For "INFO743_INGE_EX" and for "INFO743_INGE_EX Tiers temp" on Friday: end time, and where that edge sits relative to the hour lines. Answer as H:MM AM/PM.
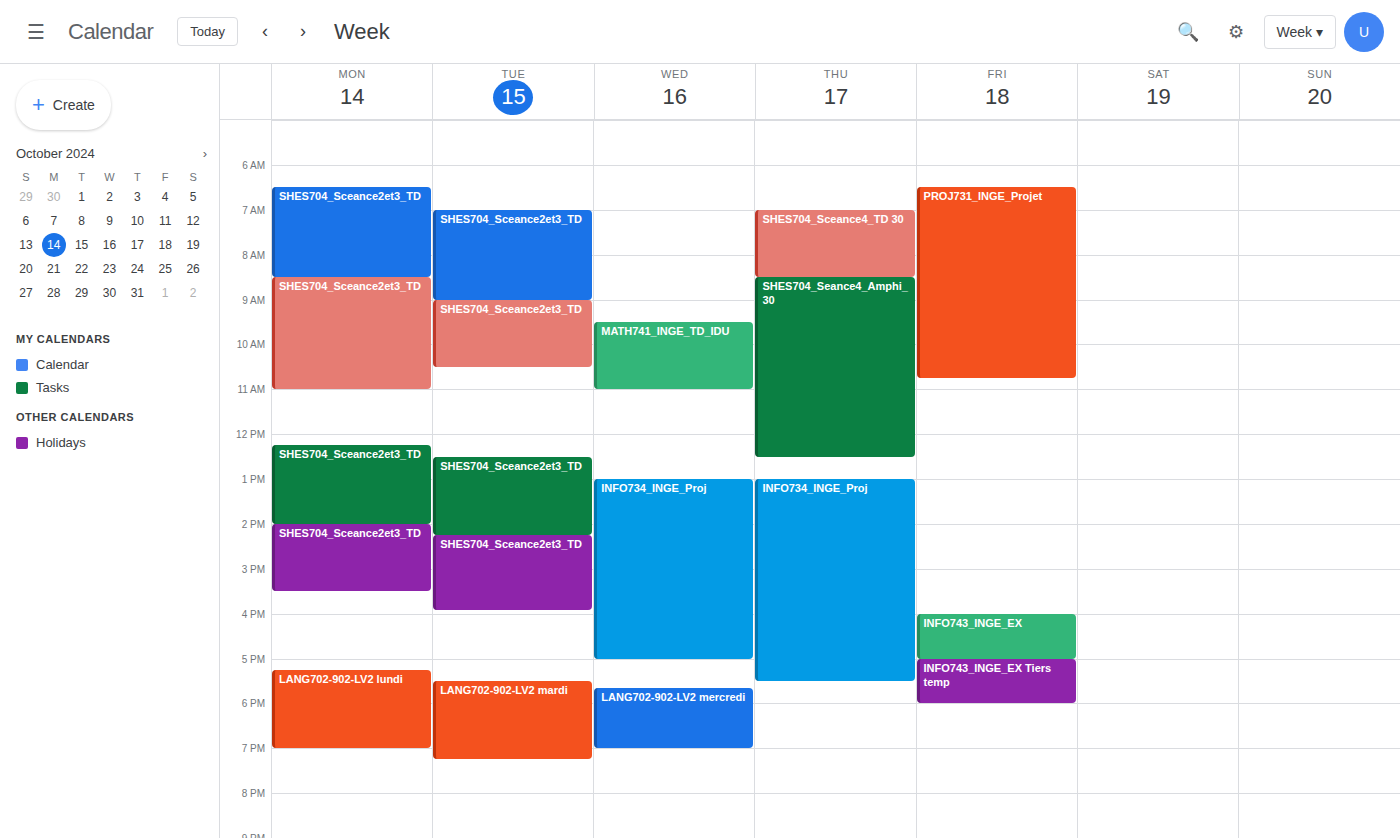
"INFO743_INGE_EX": 5:00 PM, exactly on the 5 PM line. "INFO743_INGE_EX Tiers temp": 6:00 PM, exactly on the 6 PM line.